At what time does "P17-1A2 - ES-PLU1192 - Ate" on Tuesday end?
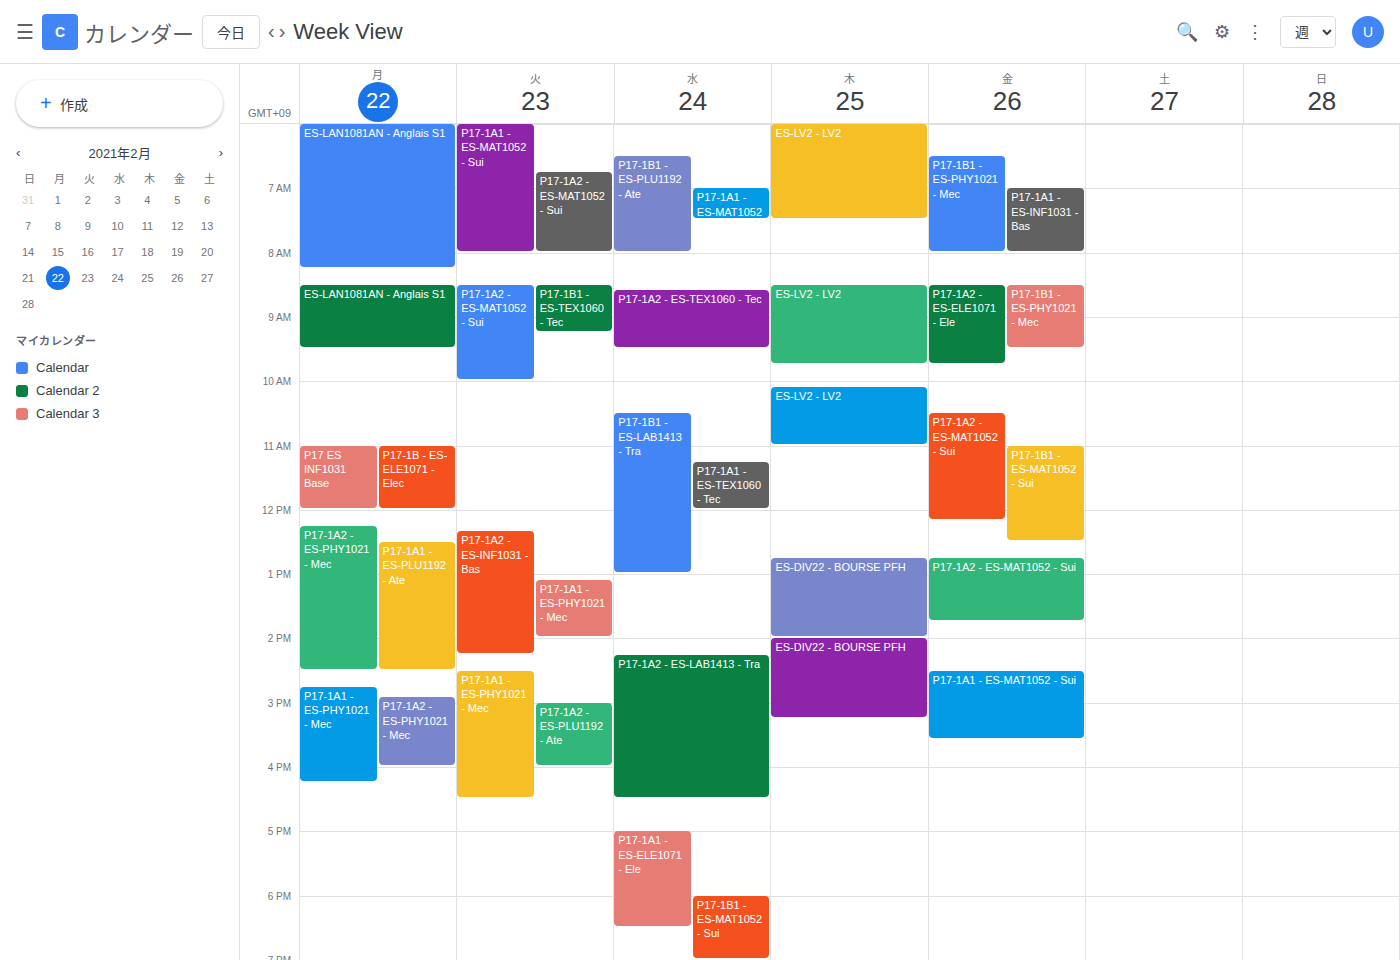
16:00